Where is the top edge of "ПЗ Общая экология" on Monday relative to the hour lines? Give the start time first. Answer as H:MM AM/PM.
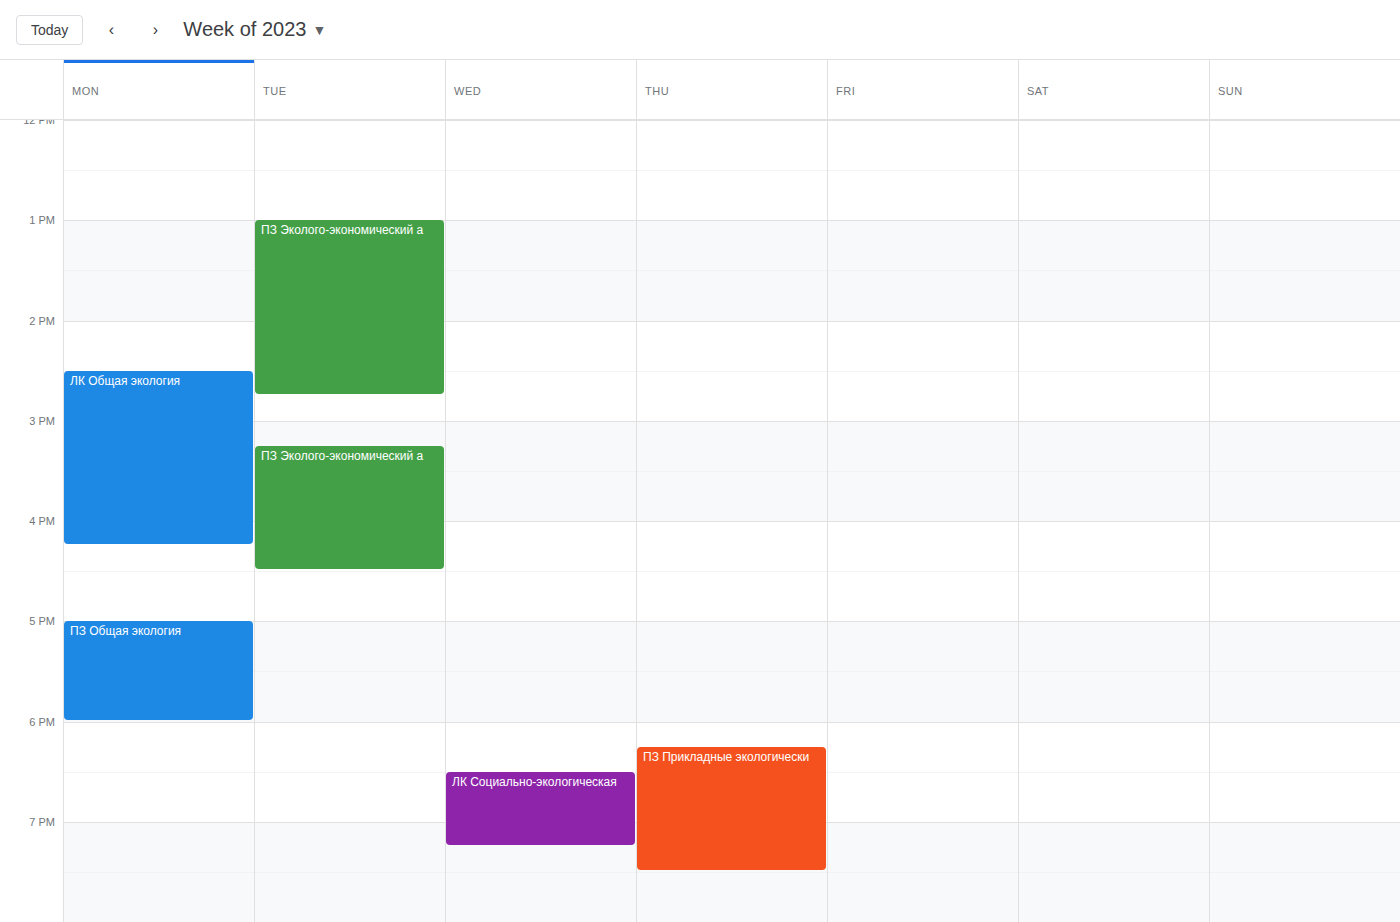
5:00 PM -- exactly on the 5 PM line.